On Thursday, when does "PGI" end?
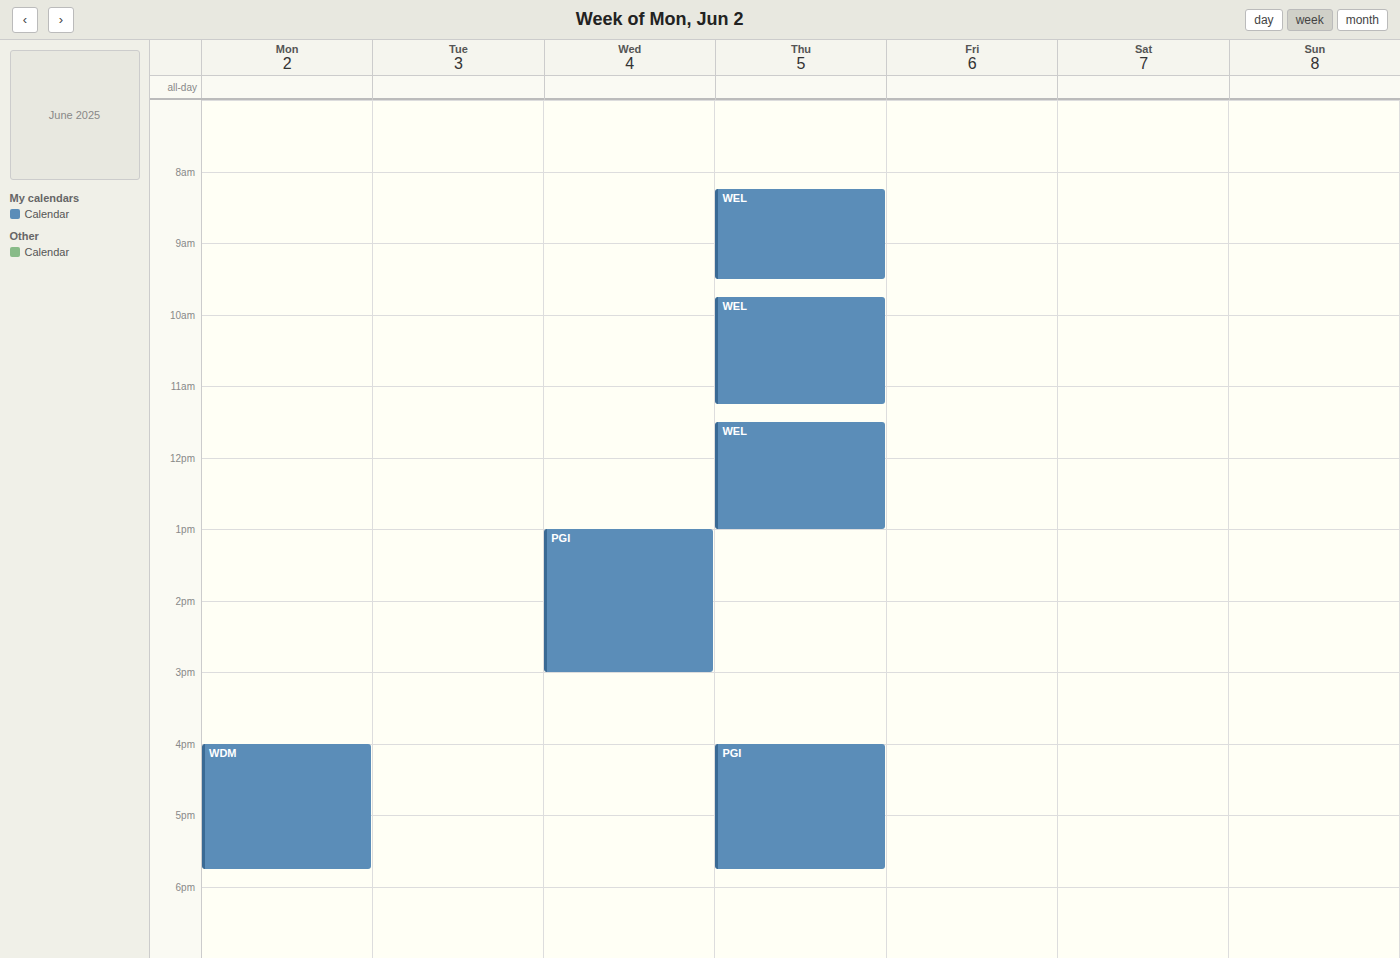
5:45 PM